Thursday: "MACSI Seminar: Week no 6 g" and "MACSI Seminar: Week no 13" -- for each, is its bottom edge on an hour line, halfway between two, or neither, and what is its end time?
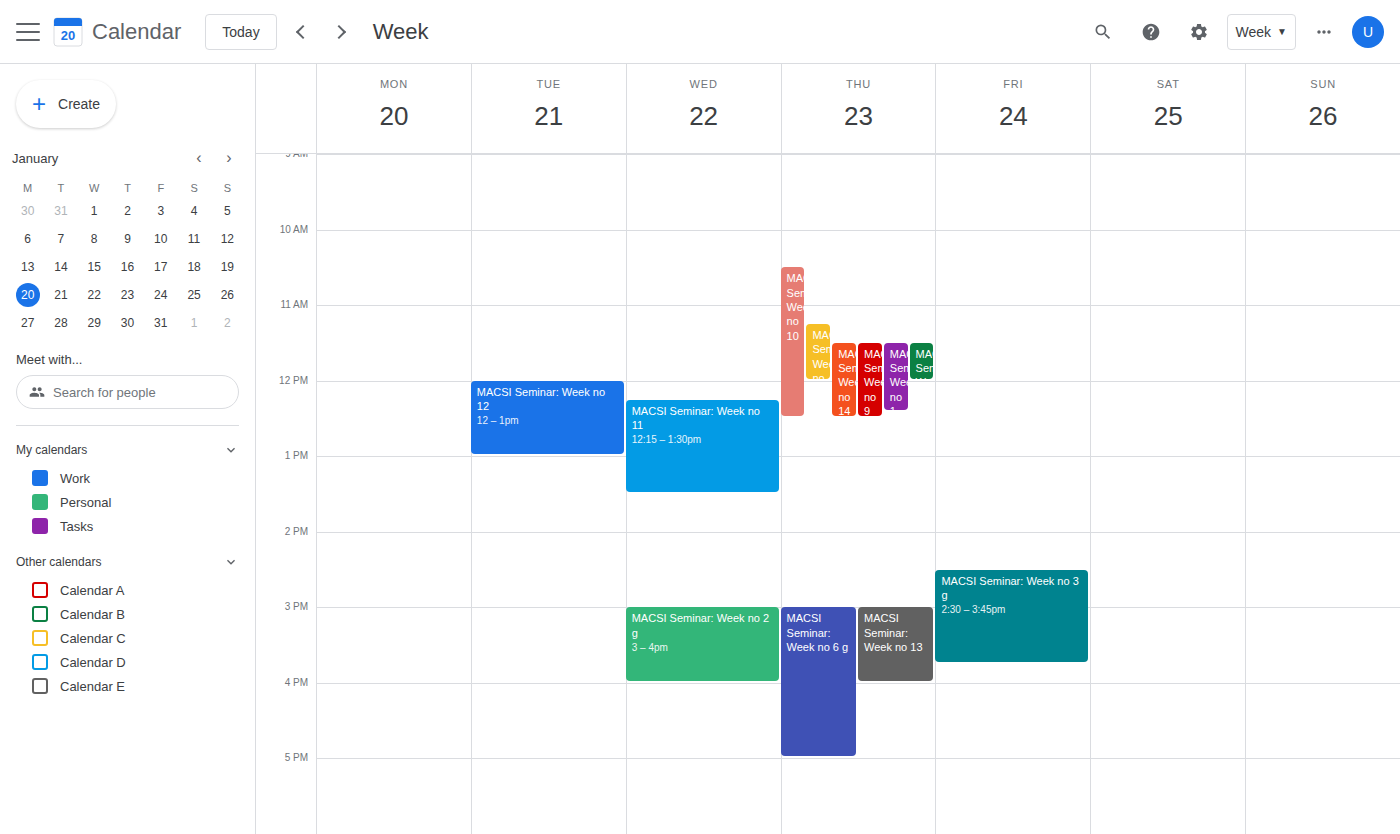
"MACSI Seminar: Week no 6 g": 5:00 PM, exactly on the 5 PM line. "MACSI Seminar: Week no 13": 4:00 PM, exactly on the 4 PM line.